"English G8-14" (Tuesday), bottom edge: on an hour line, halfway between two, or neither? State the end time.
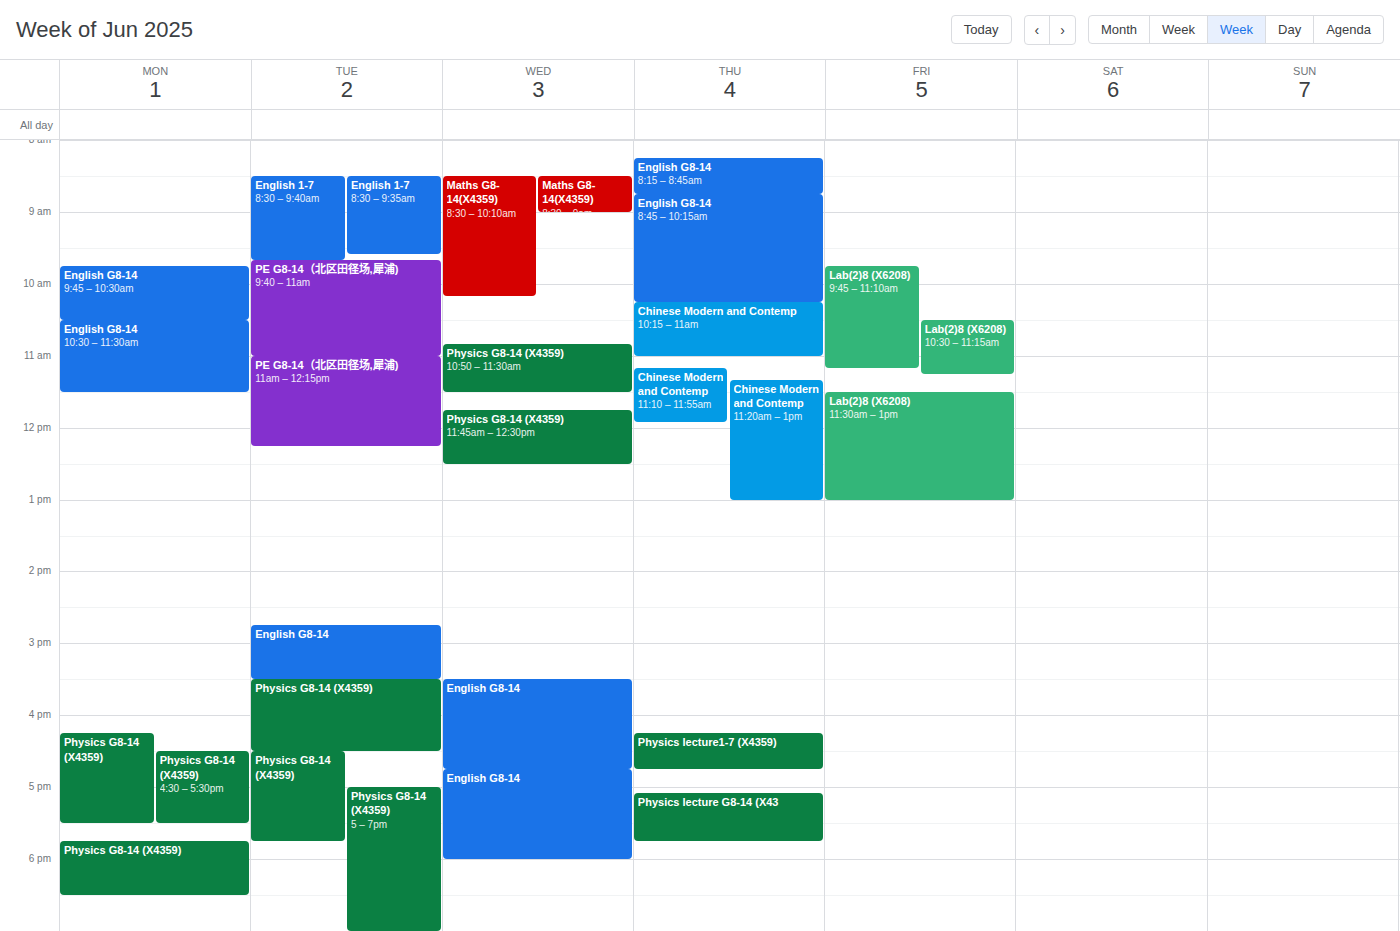
3:30 PM -- halfway between the 3 PM and 4 PM lines.